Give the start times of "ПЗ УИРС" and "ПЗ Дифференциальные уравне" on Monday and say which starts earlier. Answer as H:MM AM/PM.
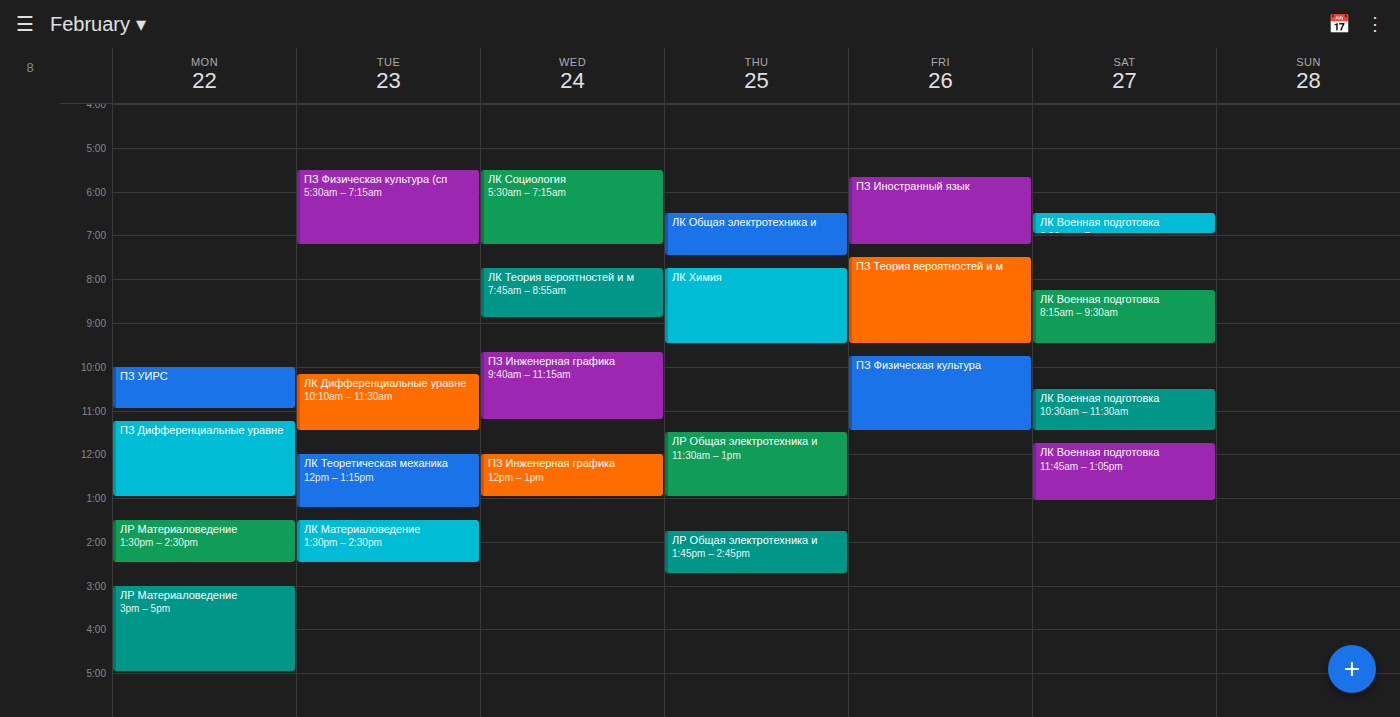
"ПЗ УИРС" 10:00 AM; "ПЗ Дифференциальные уравне" 11:15 AM.